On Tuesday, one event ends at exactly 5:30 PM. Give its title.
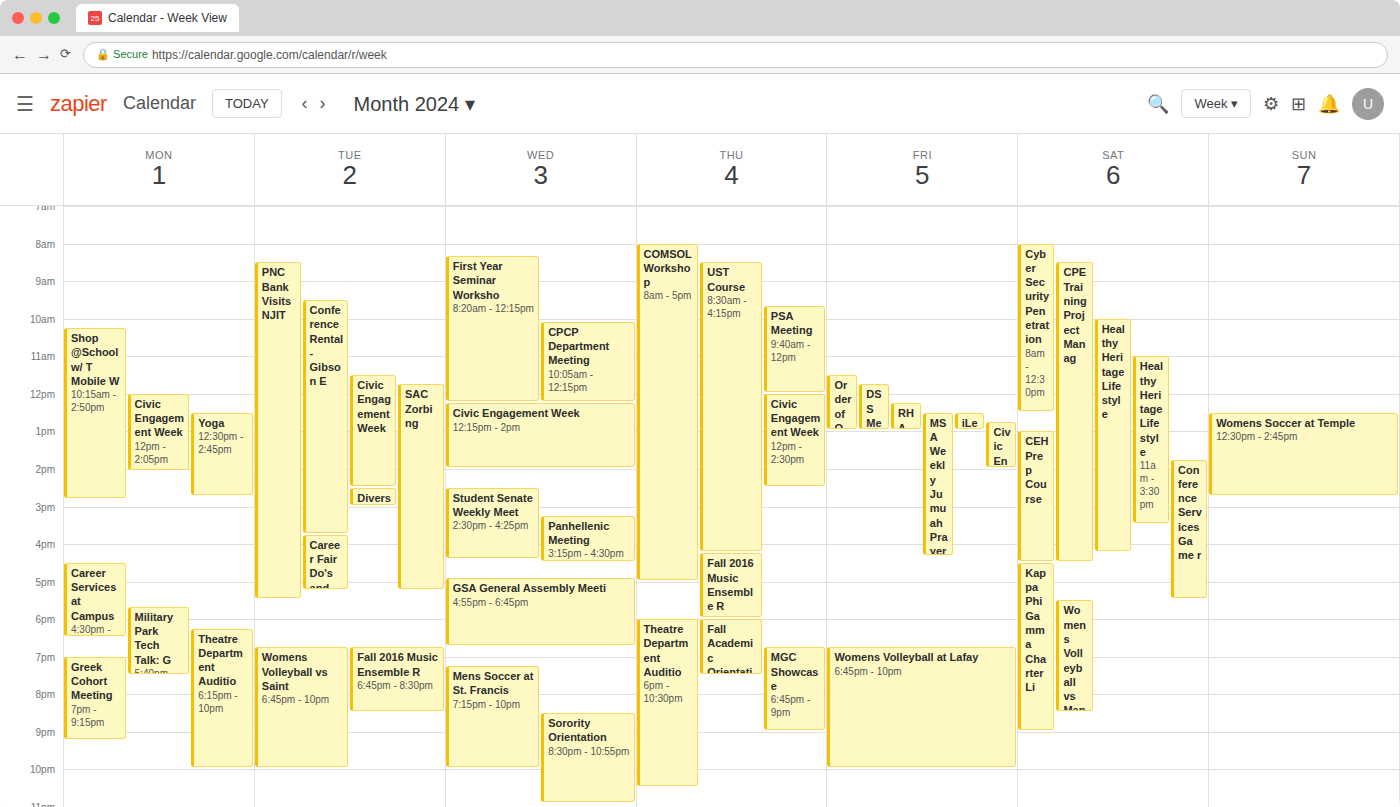
"PNC Bank Visits NJIT"